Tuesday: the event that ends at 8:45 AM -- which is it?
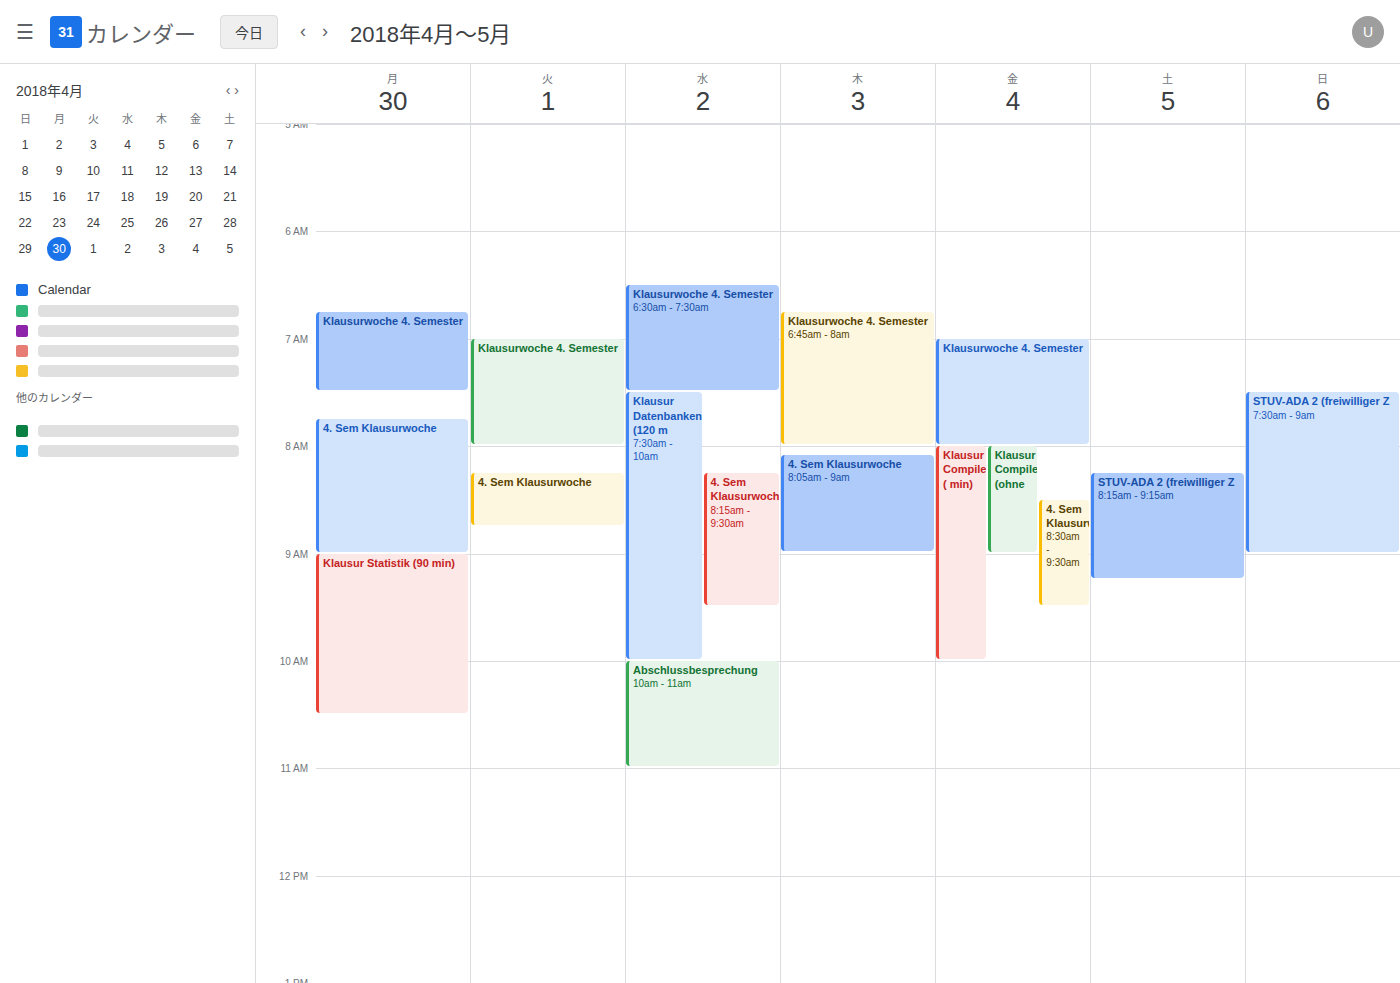
"4. Sem Klausurwoche"